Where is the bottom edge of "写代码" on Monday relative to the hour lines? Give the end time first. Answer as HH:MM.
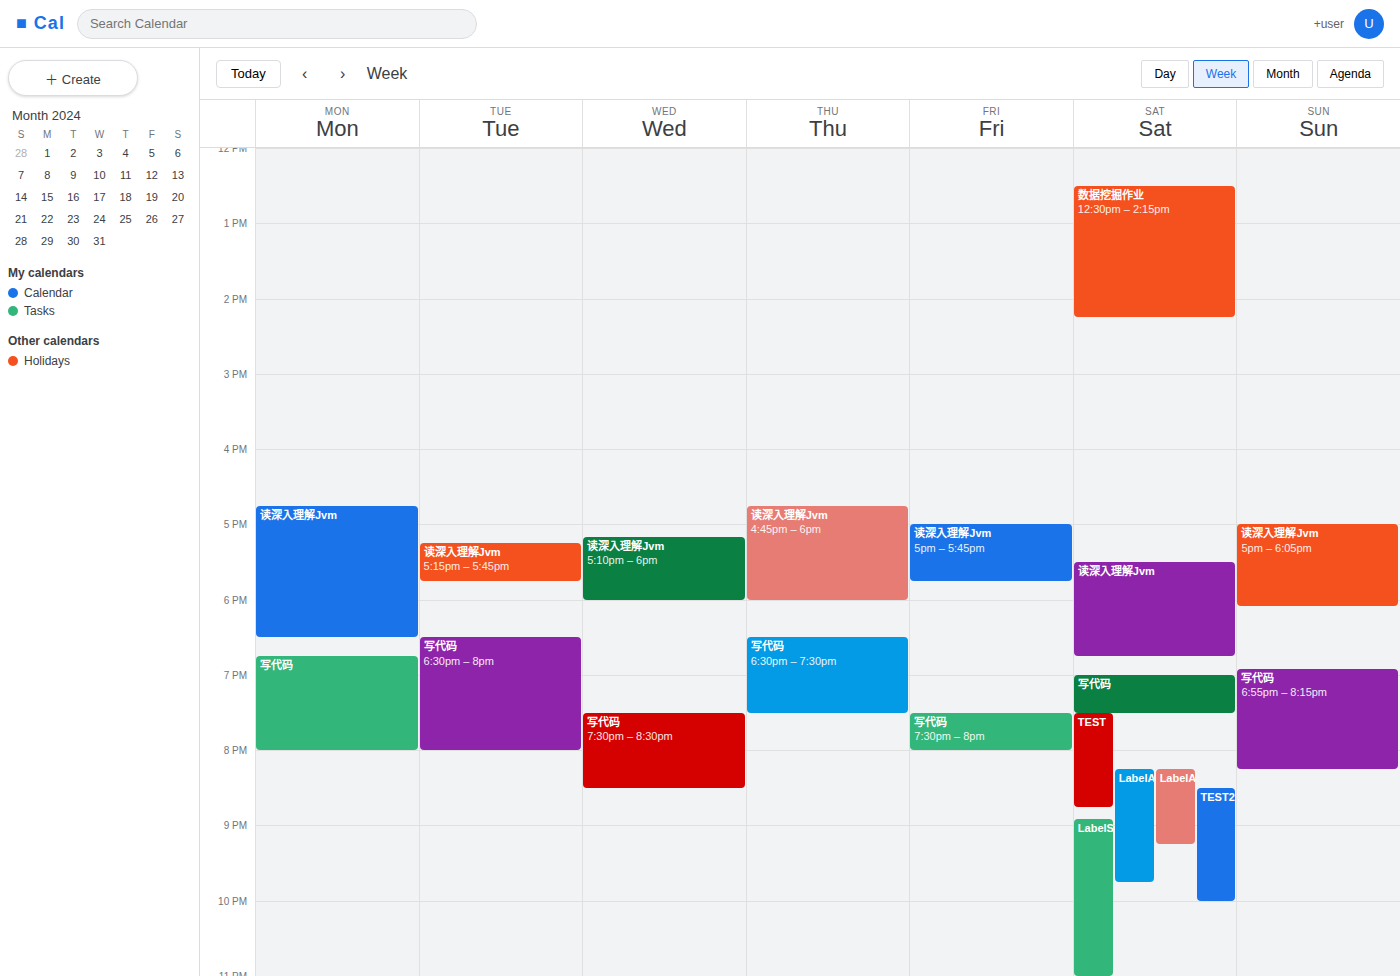
20:00 -- exactly on the 20:00 line.